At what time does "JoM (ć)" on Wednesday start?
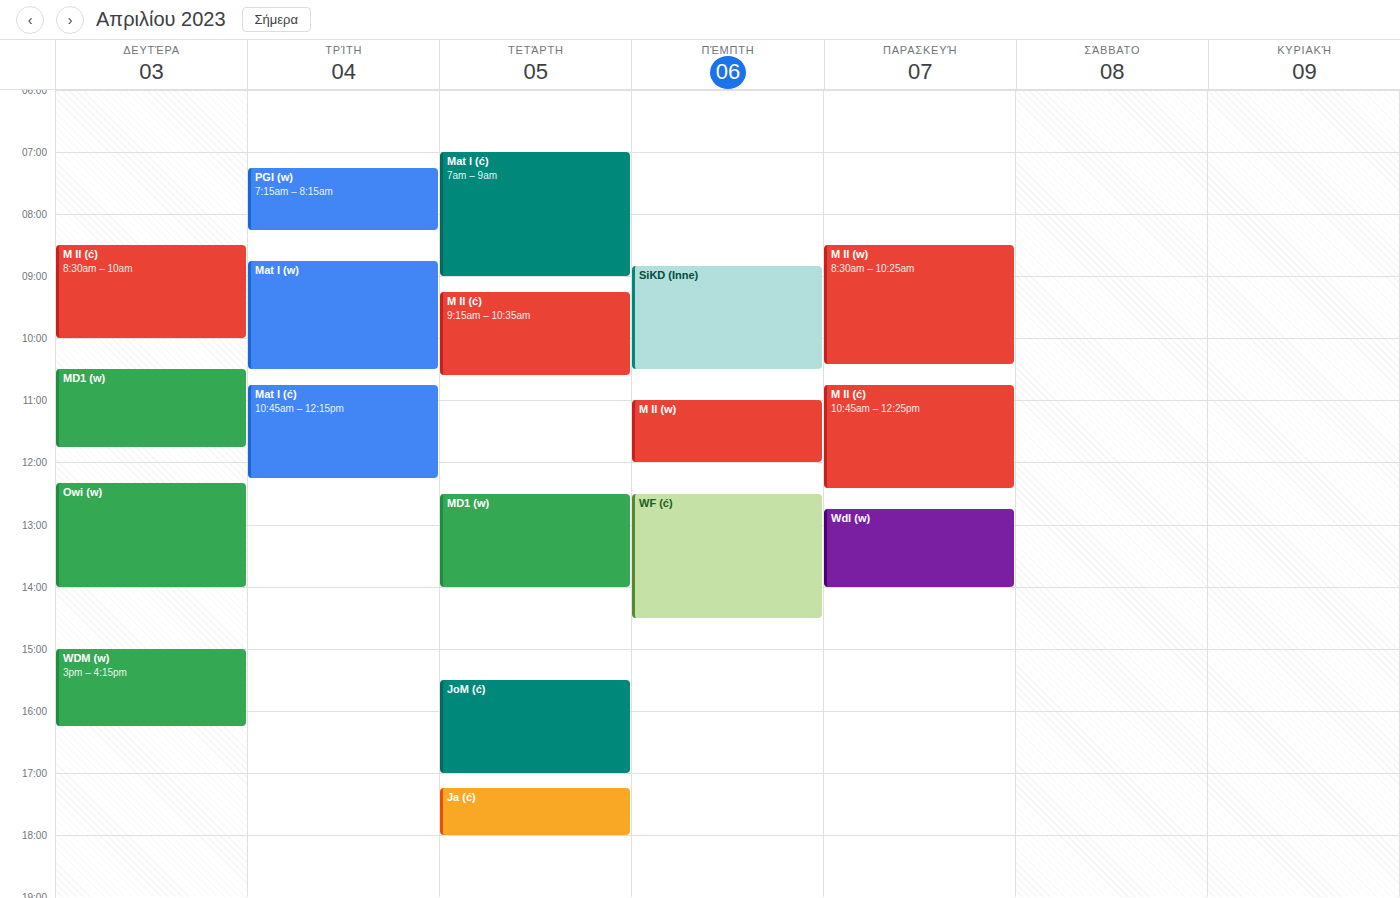
3:30 PM